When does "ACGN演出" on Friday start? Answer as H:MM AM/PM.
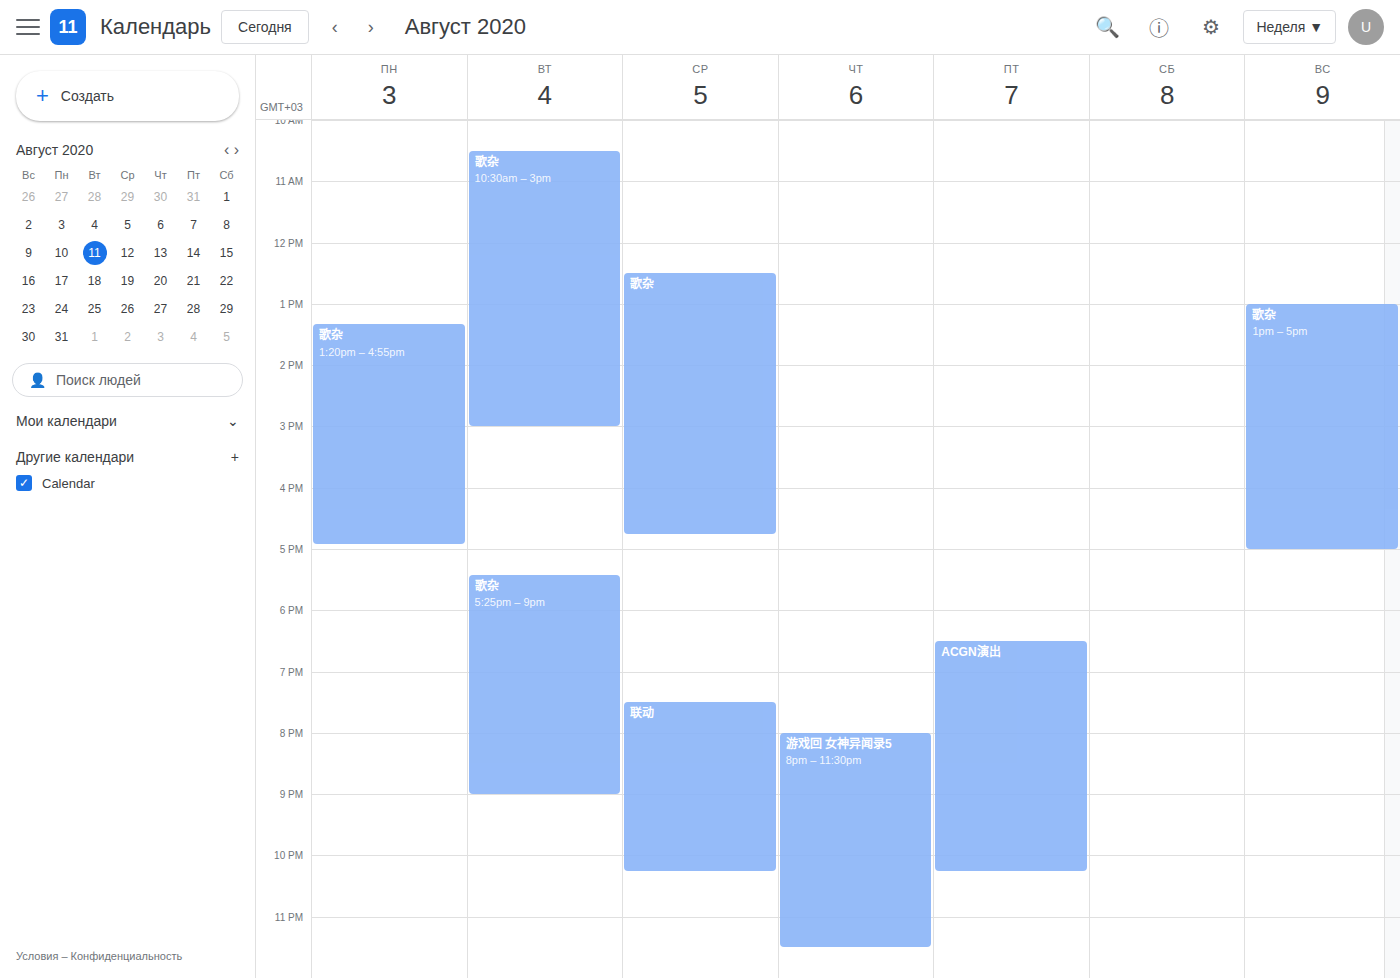
6:30 PM